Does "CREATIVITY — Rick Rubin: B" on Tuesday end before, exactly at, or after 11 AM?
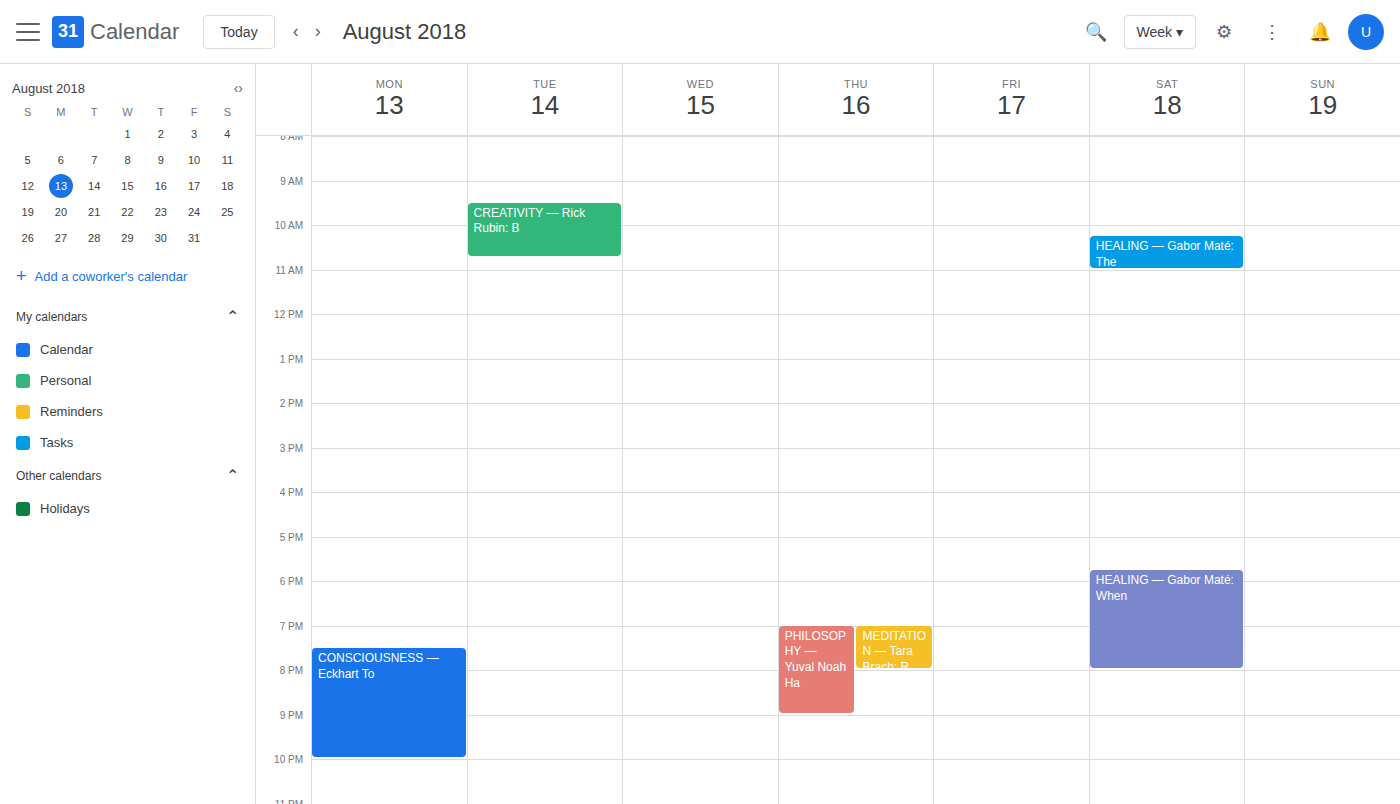
10:45 AM -- before 11 AM, 15 minutes above the 11 AM line.